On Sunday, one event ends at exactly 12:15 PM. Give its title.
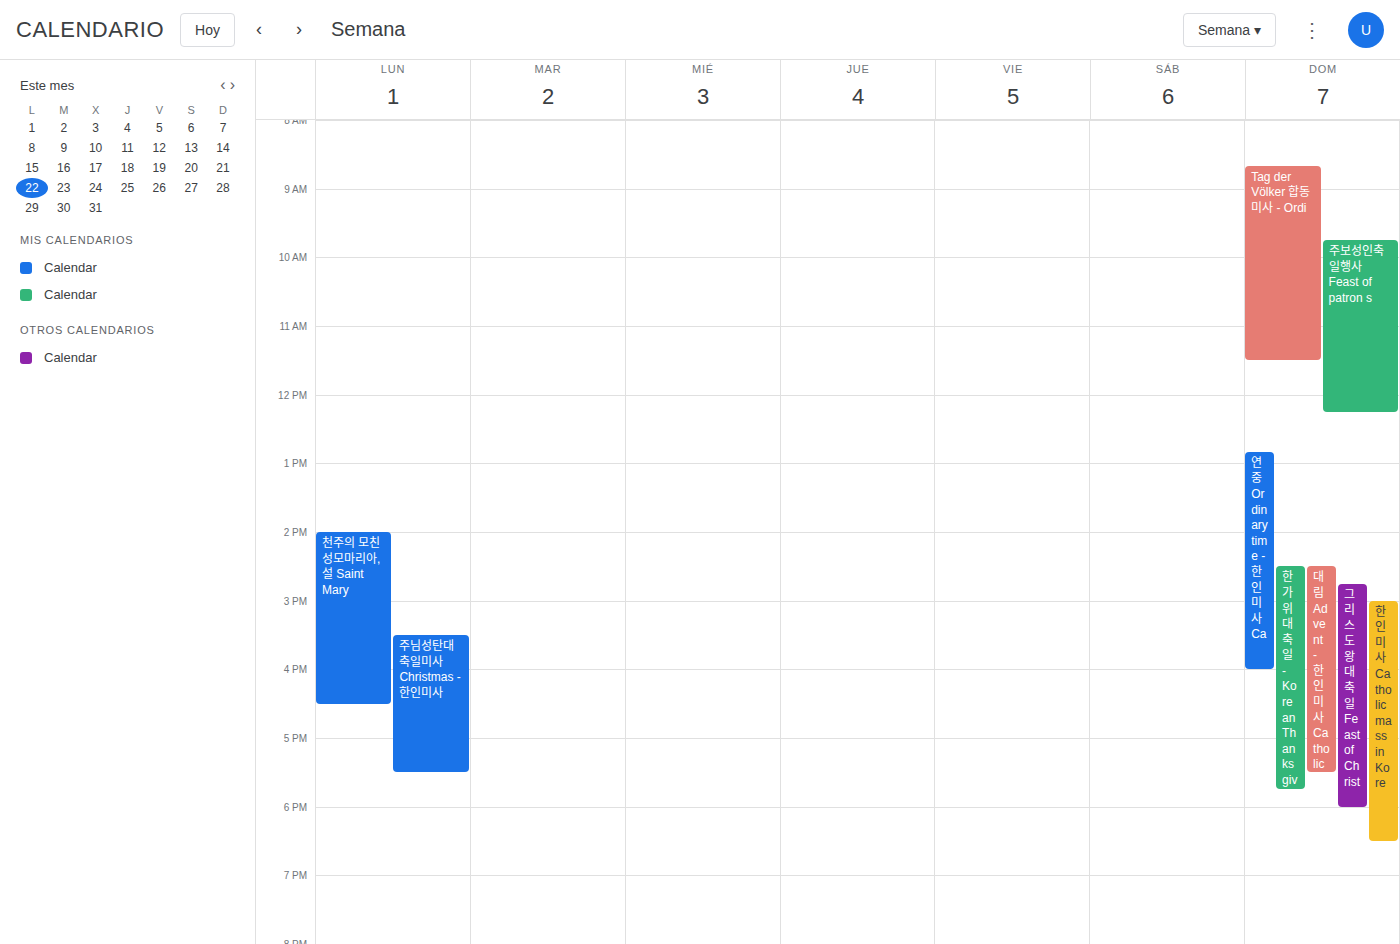
"주보성인축일행사 Feast of patron s"